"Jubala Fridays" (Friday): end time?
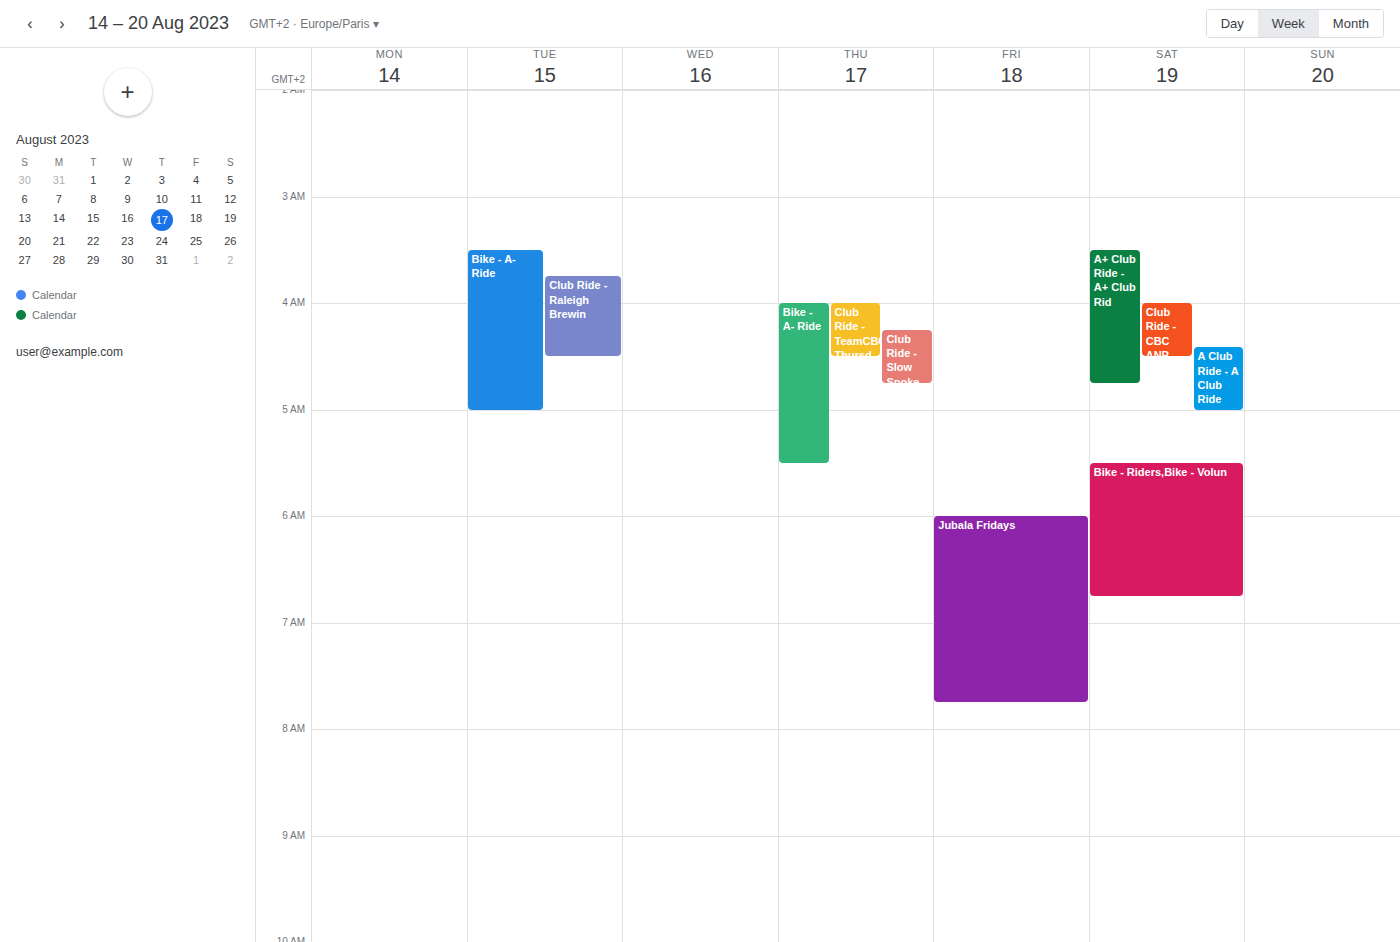
7:45 AM